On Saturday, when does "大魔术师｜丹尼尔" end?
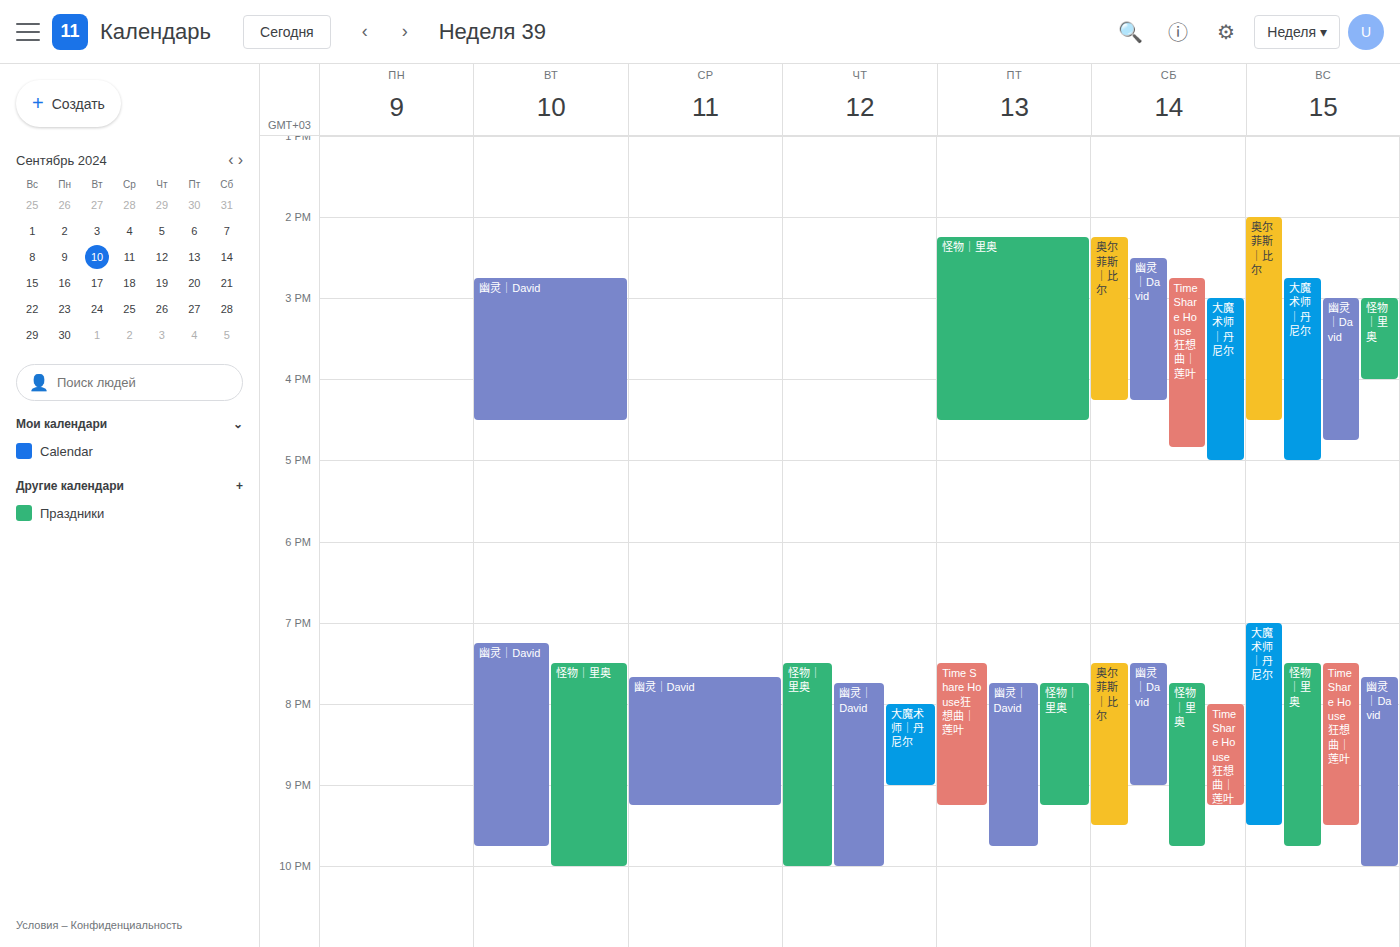
5:00 PM